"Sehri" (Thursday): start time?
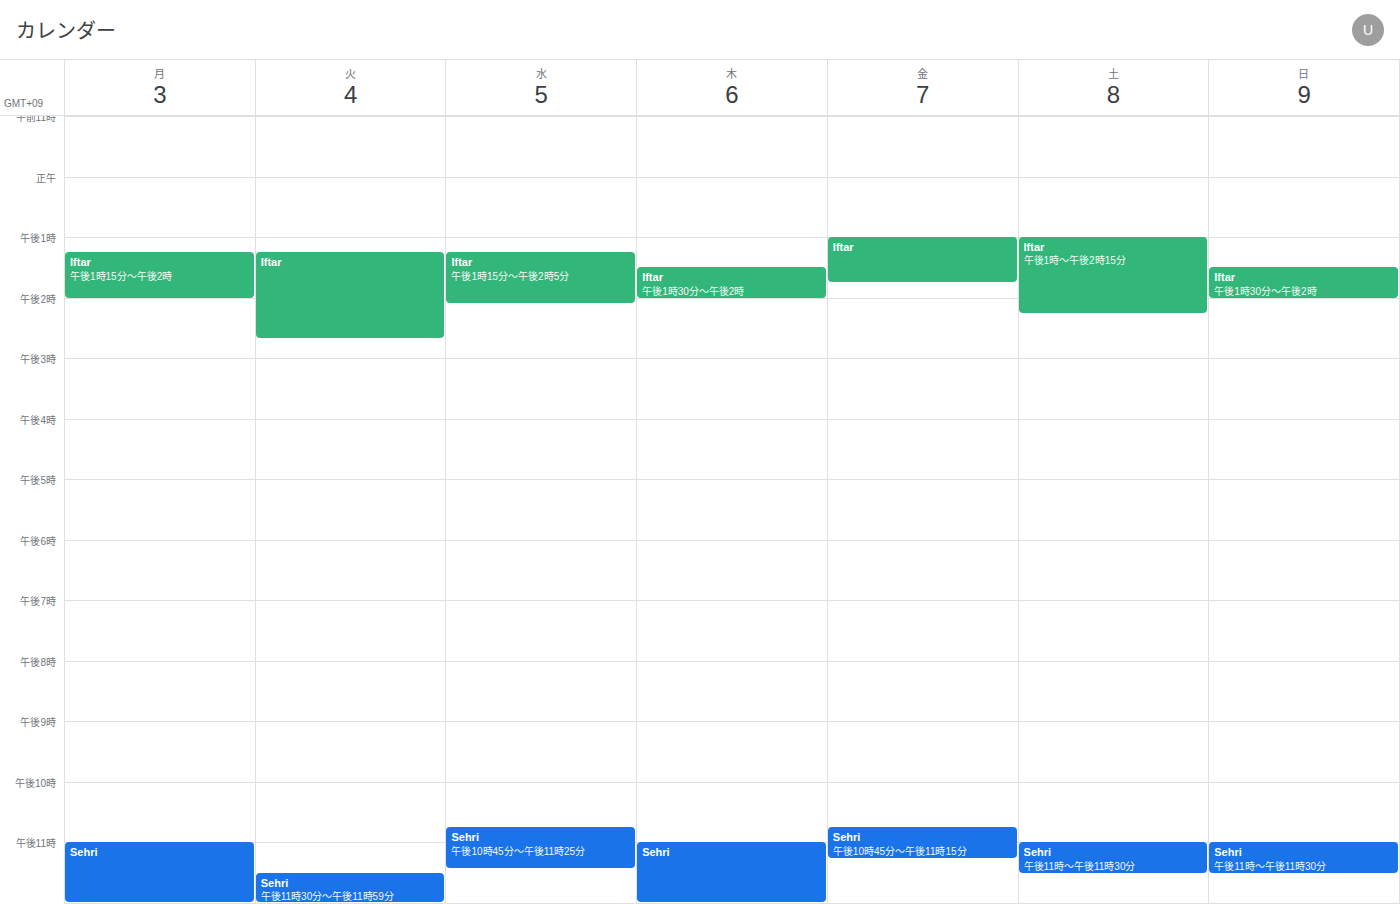
11:00 PM